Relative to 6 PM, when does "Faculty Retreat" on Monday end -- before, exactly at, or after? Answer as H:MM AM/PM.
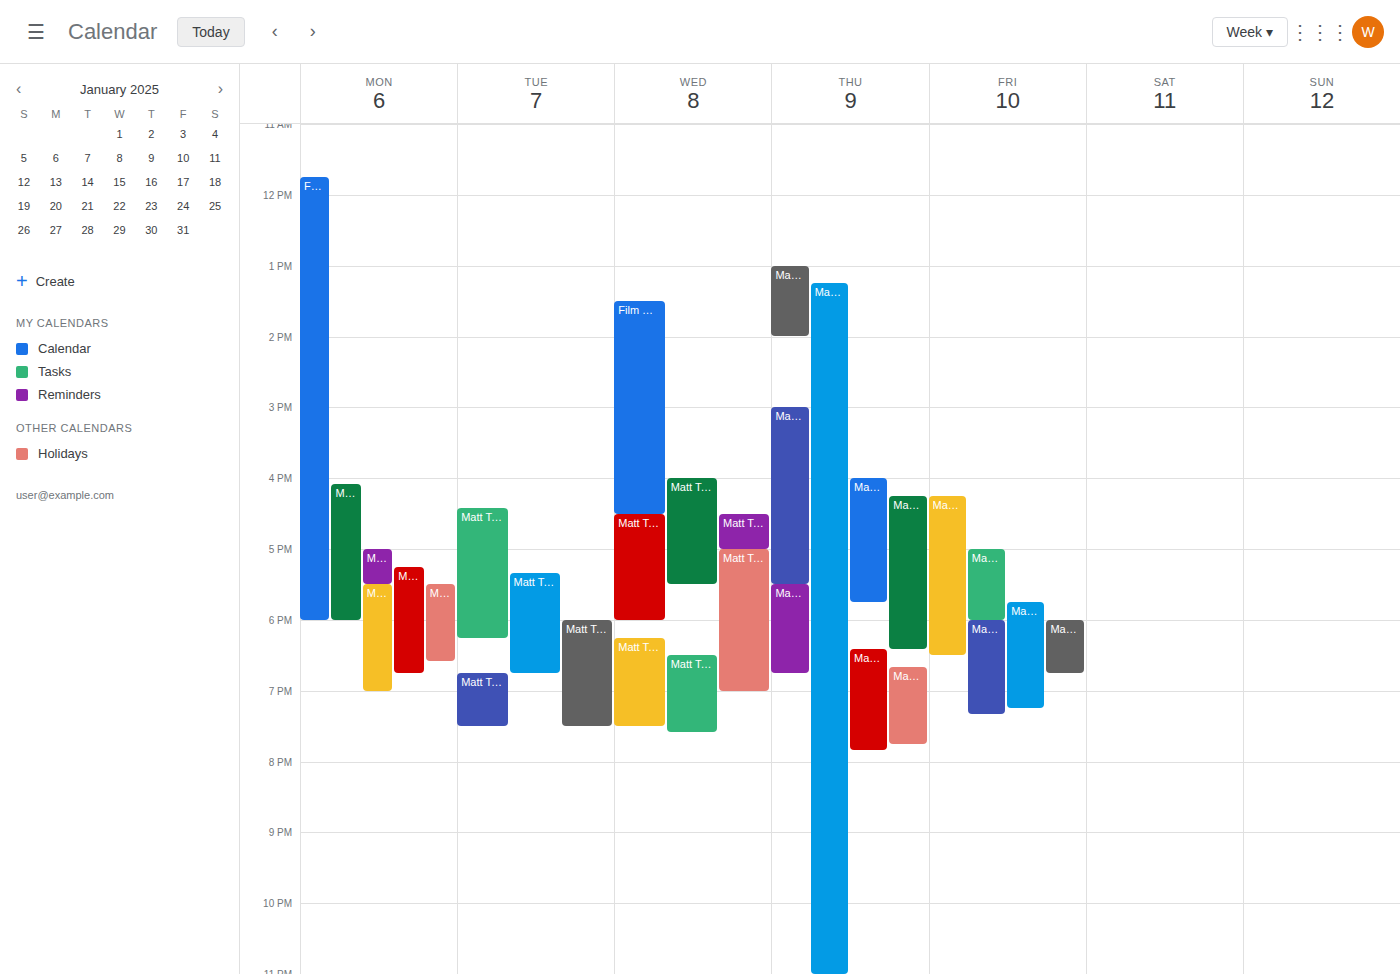
6:00 PM -- exactly at 6 PM, on the 6 PM line.